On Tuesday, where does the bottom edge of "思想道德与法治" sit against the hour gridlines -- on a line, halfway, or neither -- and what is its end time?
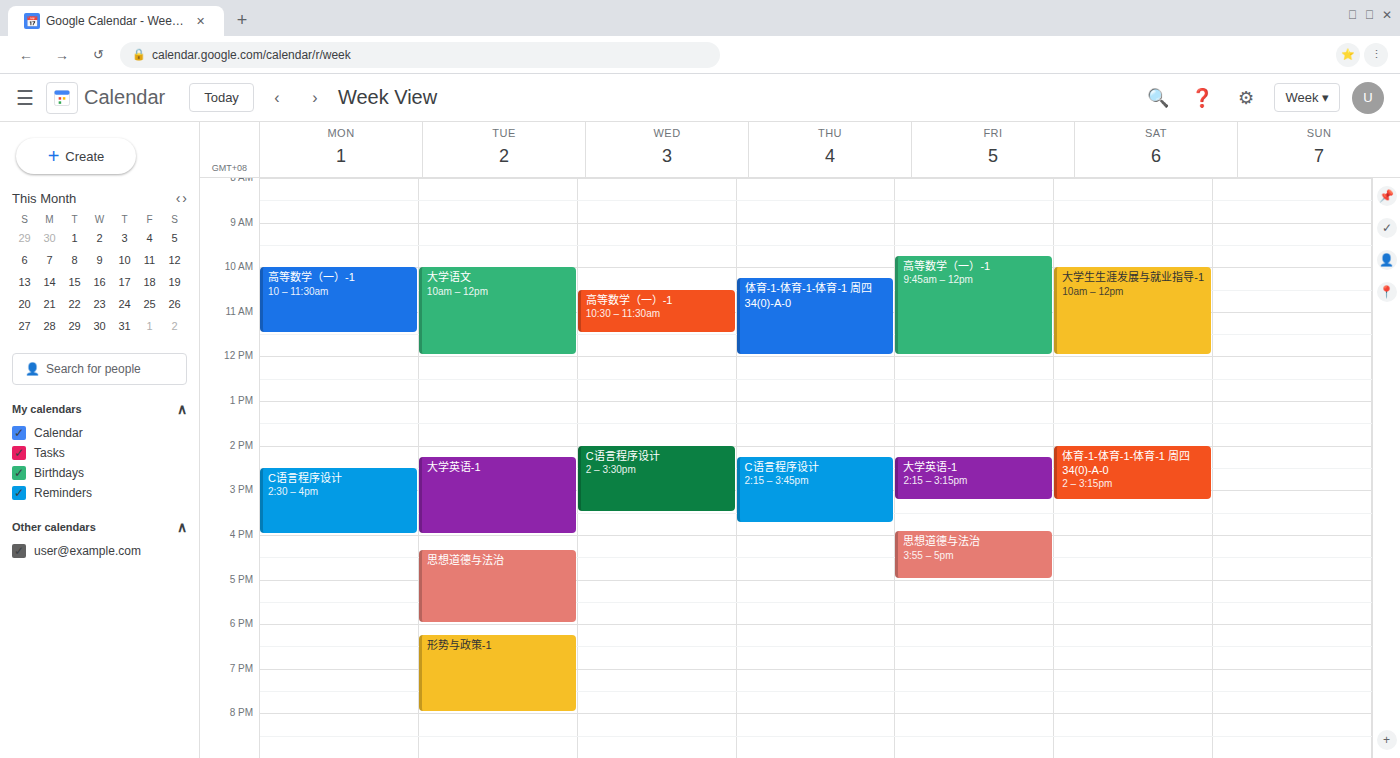
6:00 PM -- exactly on the 6 PM line.